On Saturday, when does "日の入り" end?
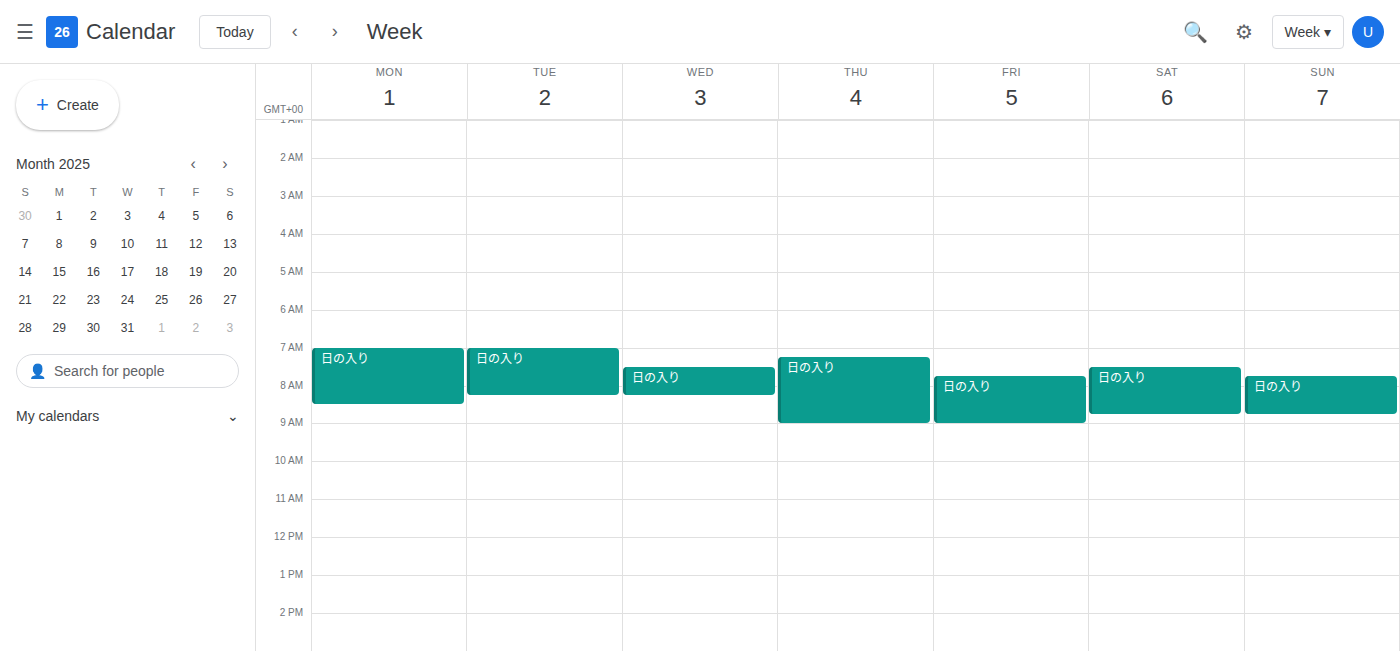
8:45 AM